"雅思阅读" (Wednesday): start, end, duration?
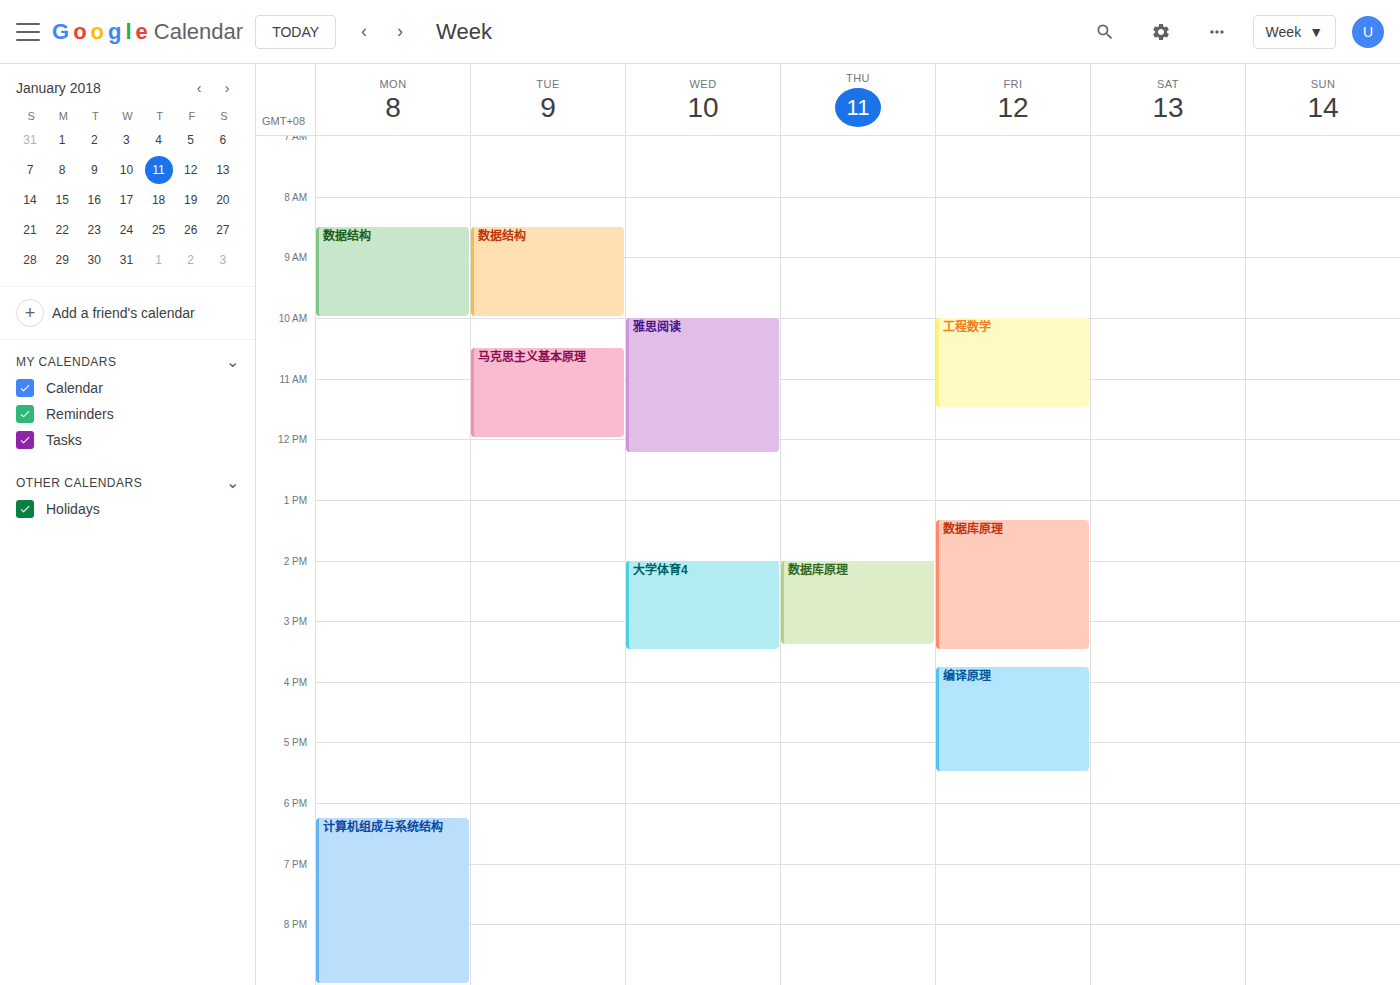
10:00 AM to 12:15 PM, 2 hours 15 minutes